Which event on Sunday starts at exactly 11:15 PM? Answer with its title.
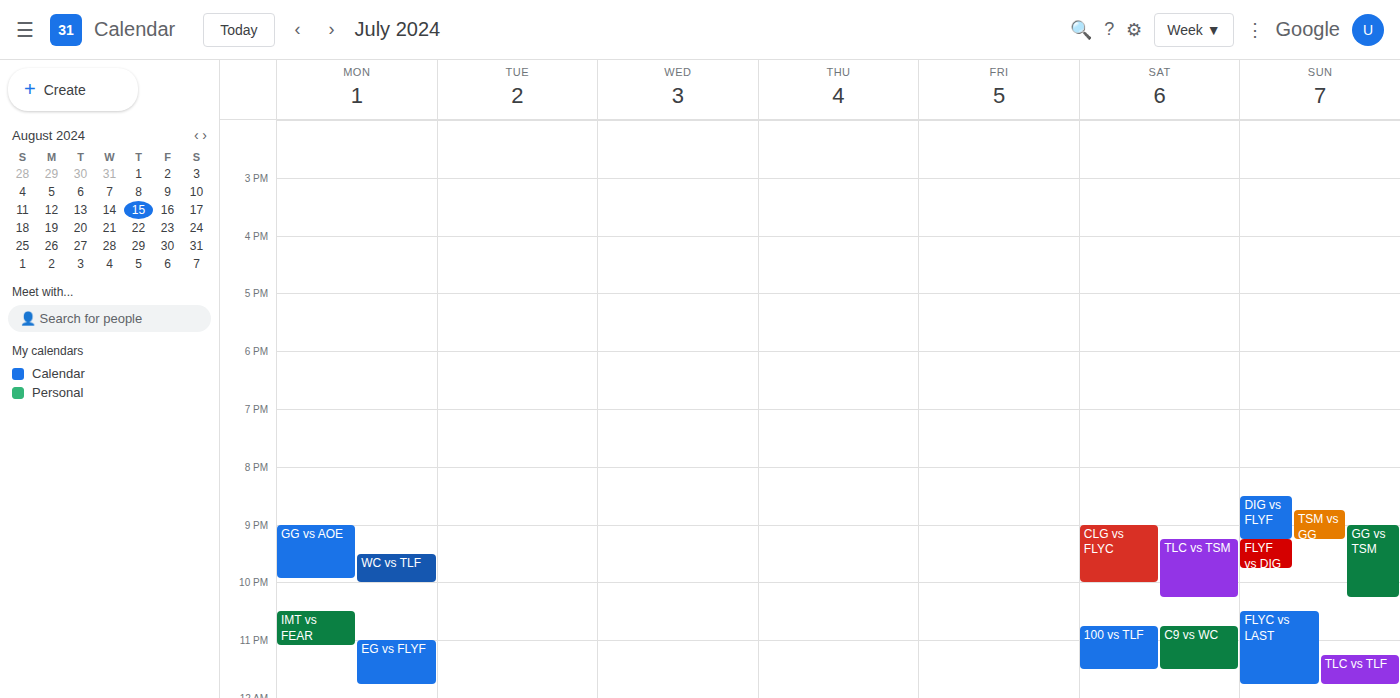
"TLC vs TLF"